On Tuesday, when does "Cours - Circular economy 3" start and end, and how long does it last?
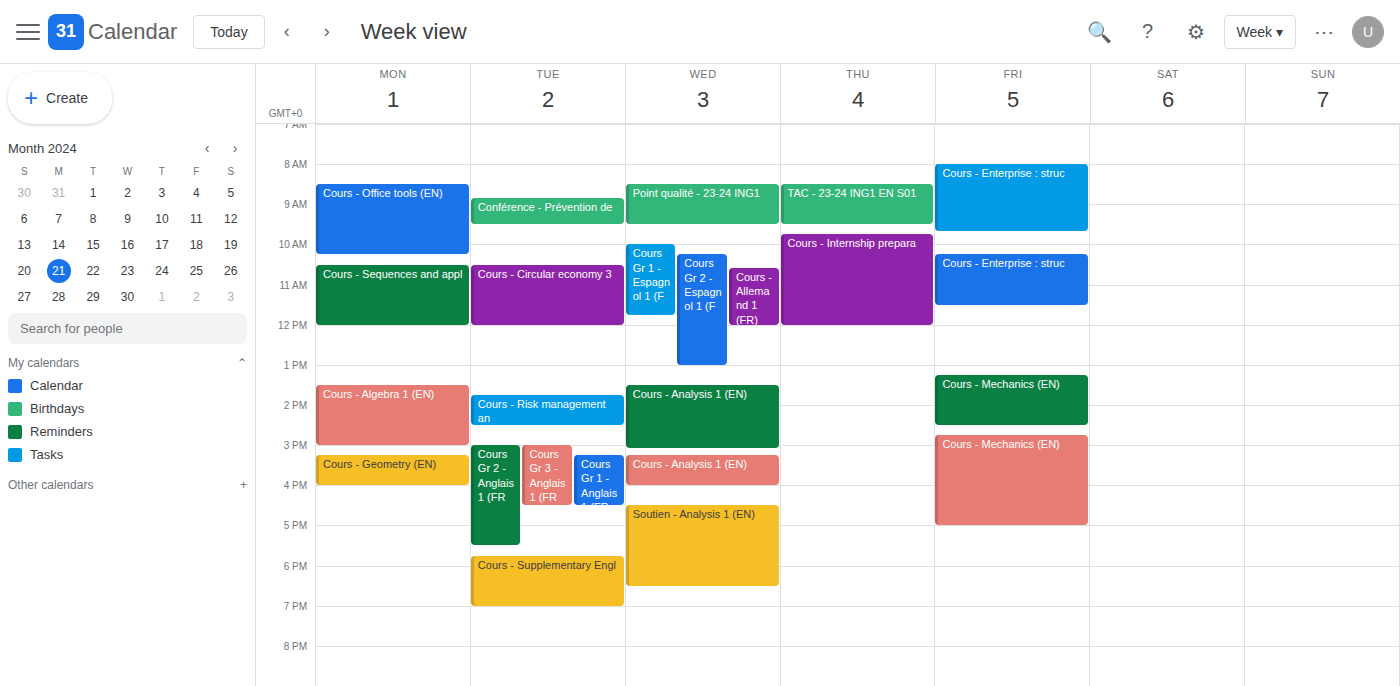
10:30 AM to 12:00 PM, 1 hour 30 minutes